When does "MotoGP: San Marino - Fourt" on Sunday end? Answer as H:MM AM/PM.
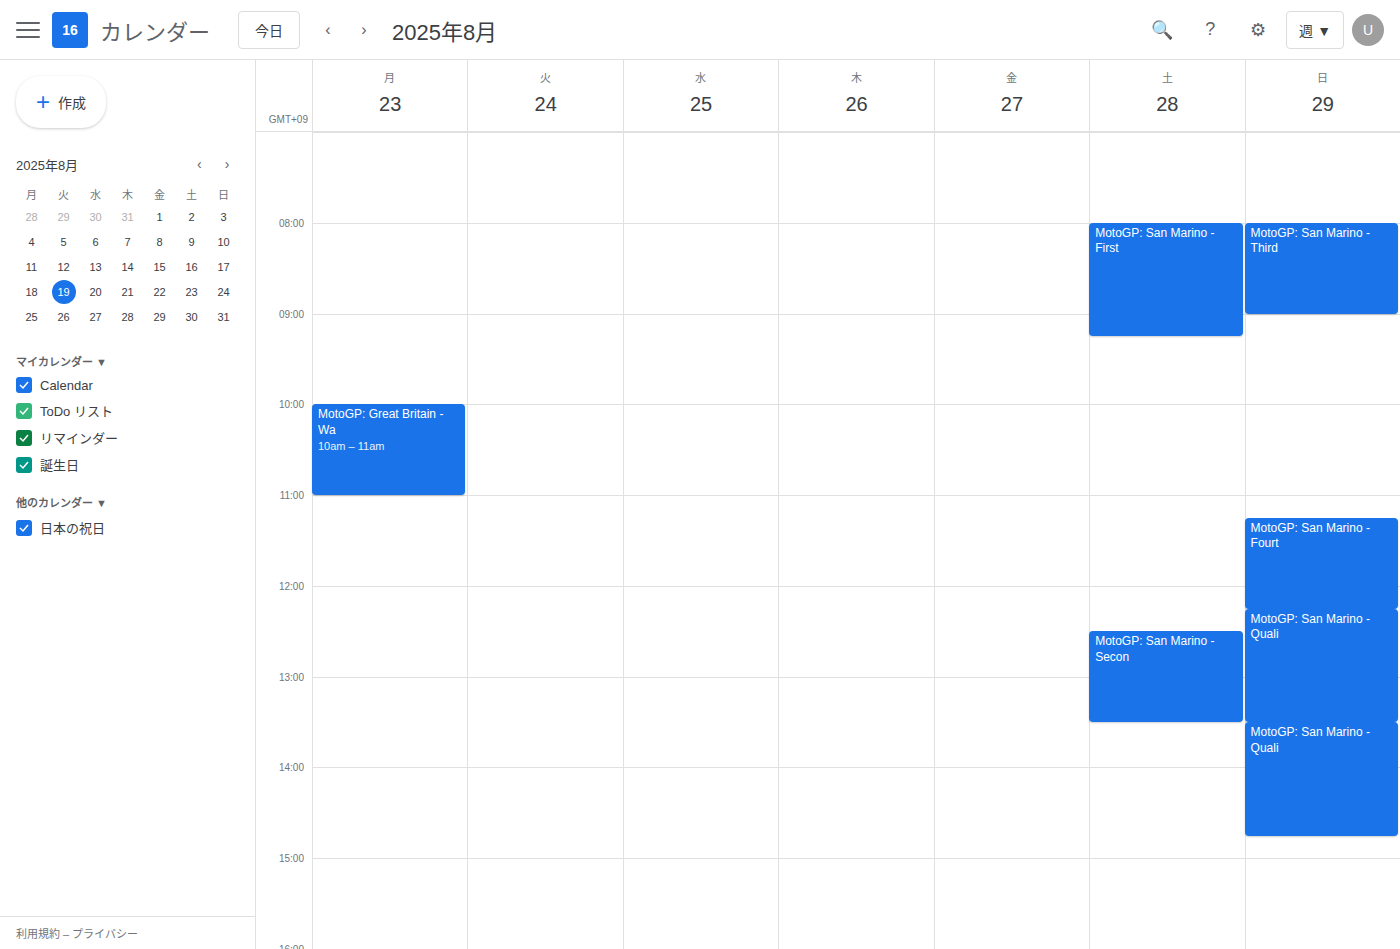
12:15 PM